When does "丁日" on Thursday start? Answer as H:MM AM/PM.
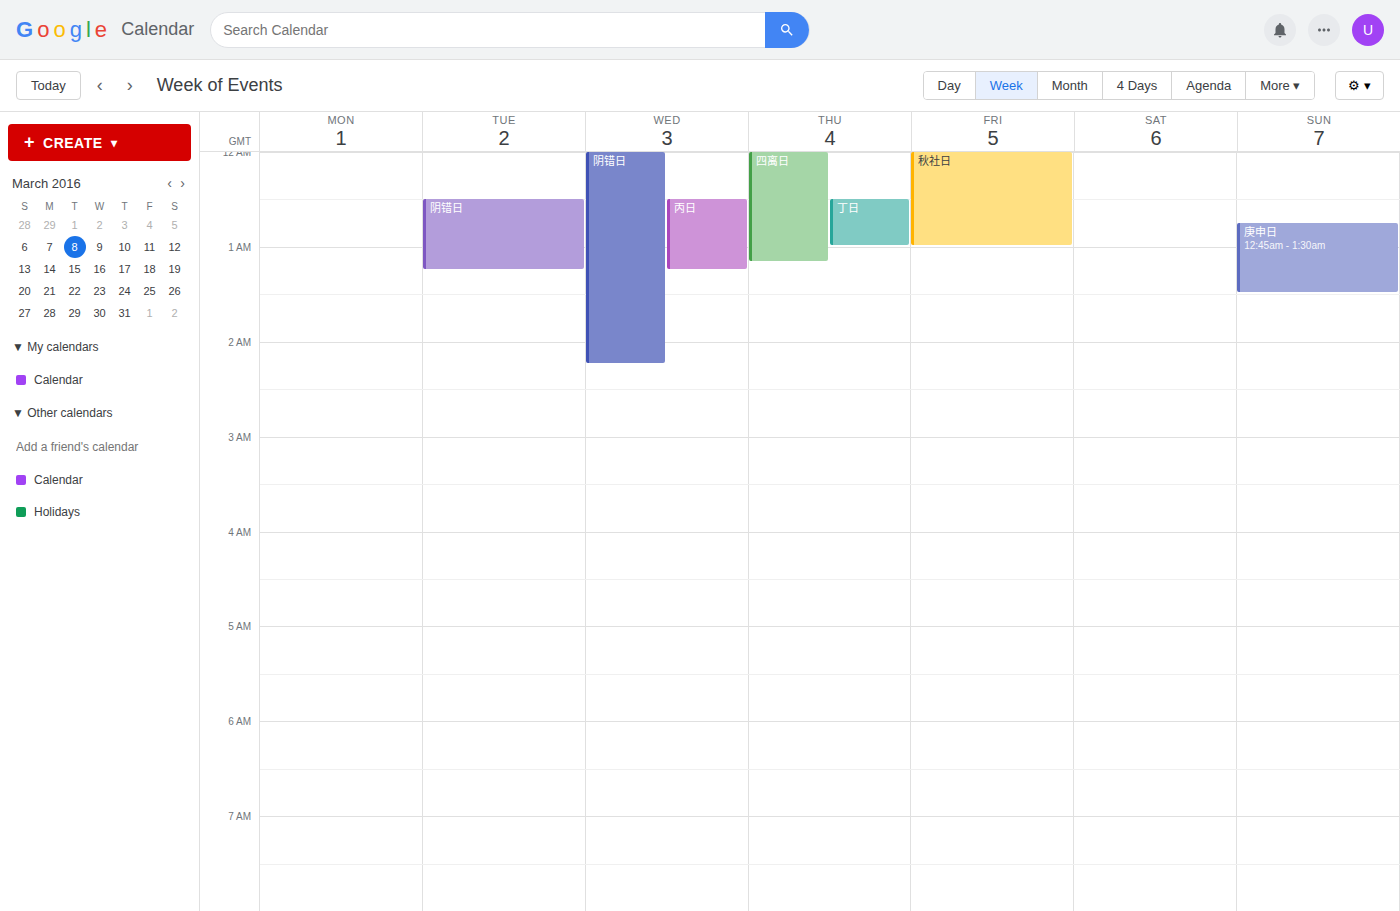
12:30 AM